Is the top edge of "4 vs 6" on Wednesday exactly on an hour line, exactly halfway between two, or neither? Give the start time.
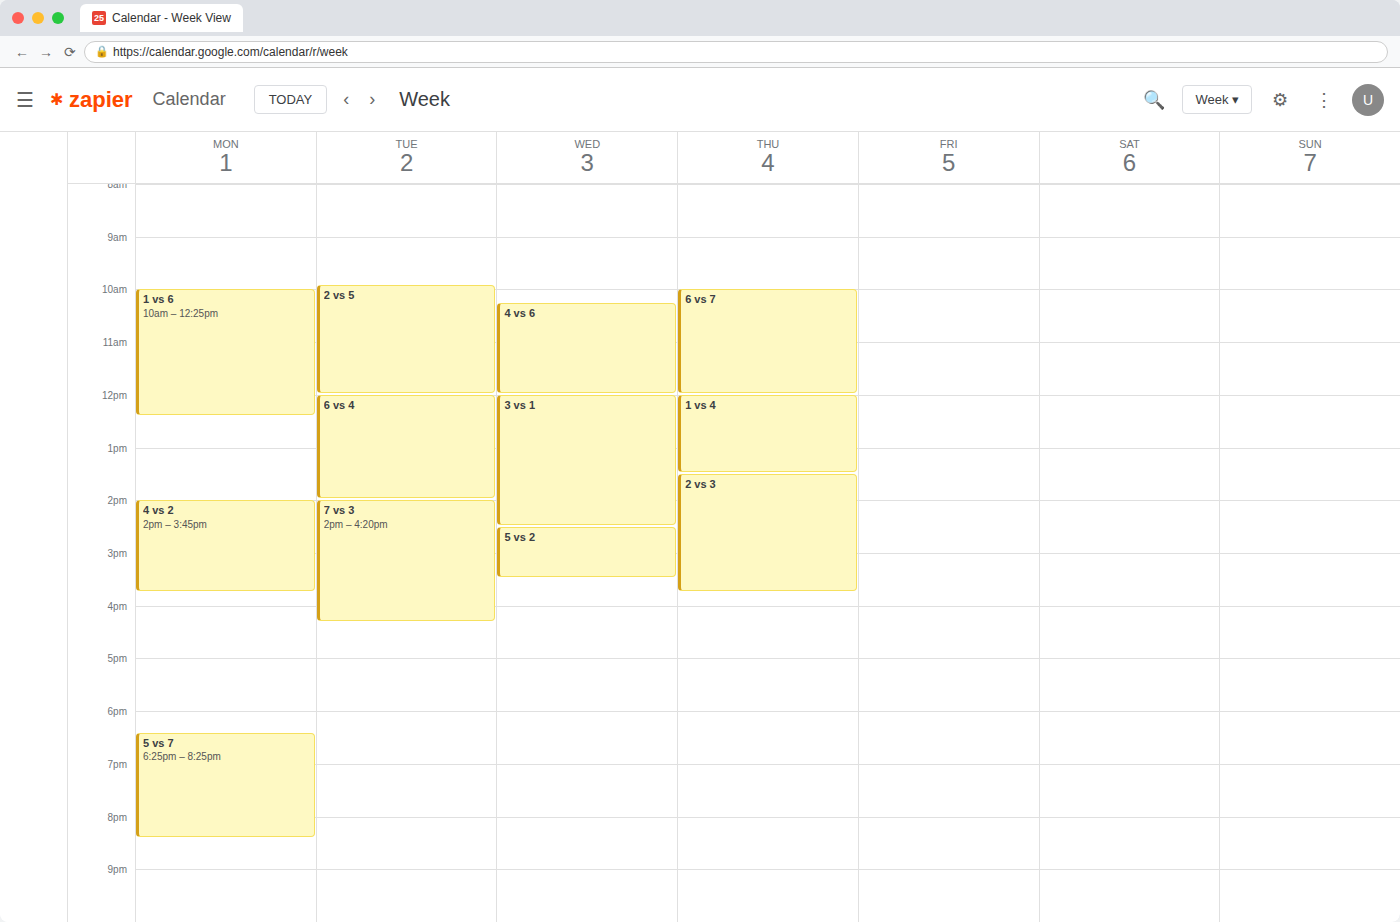
10:15 AM -- neither: a quarter of the way from the 10 AM line to the 11 AM line.